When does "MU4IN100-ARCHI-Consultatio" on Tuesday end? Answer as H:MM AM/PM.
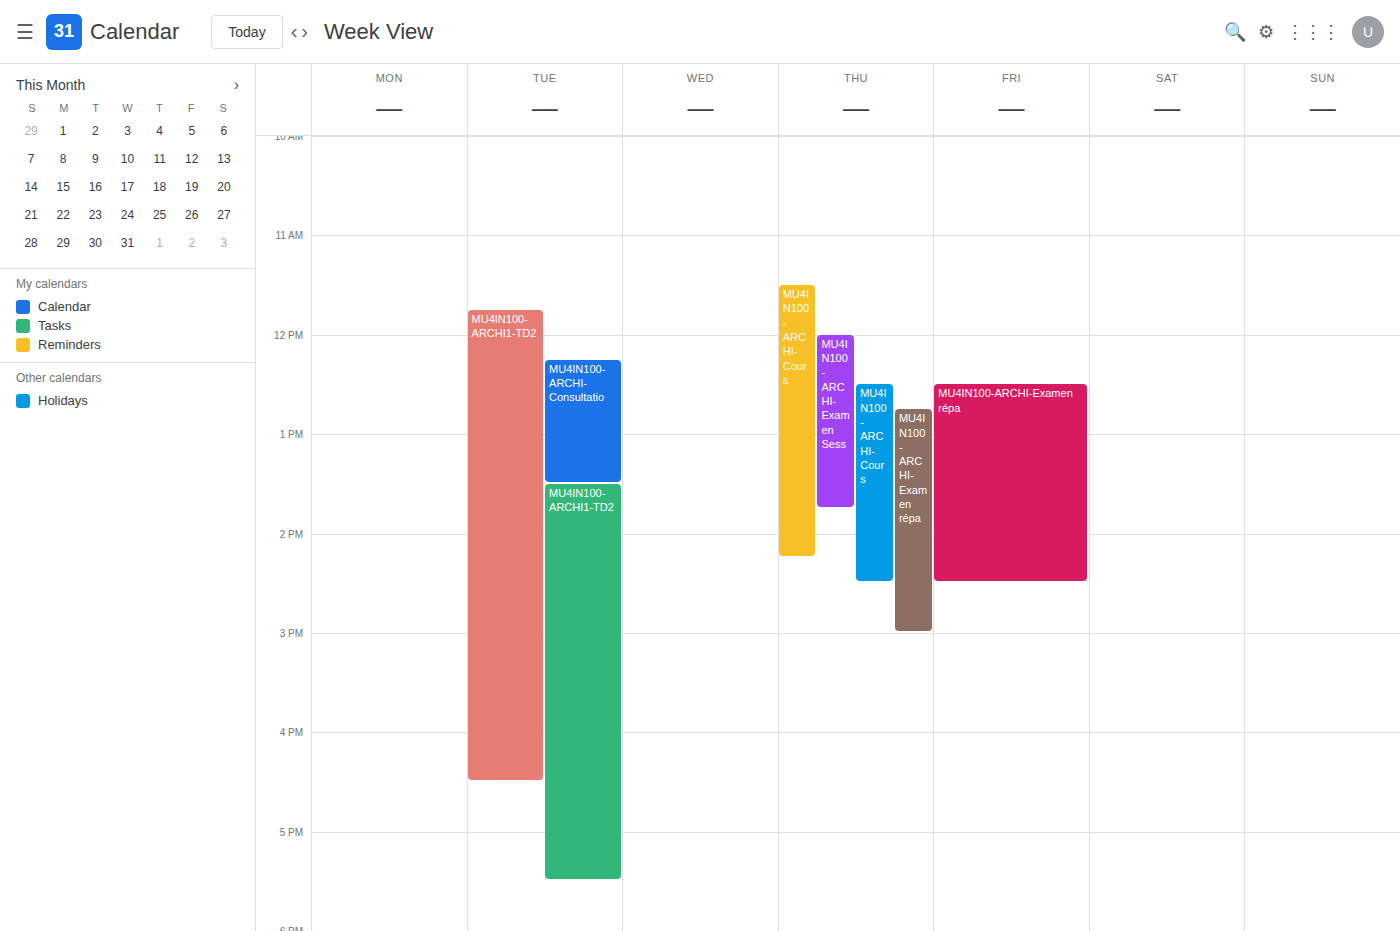
1:30 PM